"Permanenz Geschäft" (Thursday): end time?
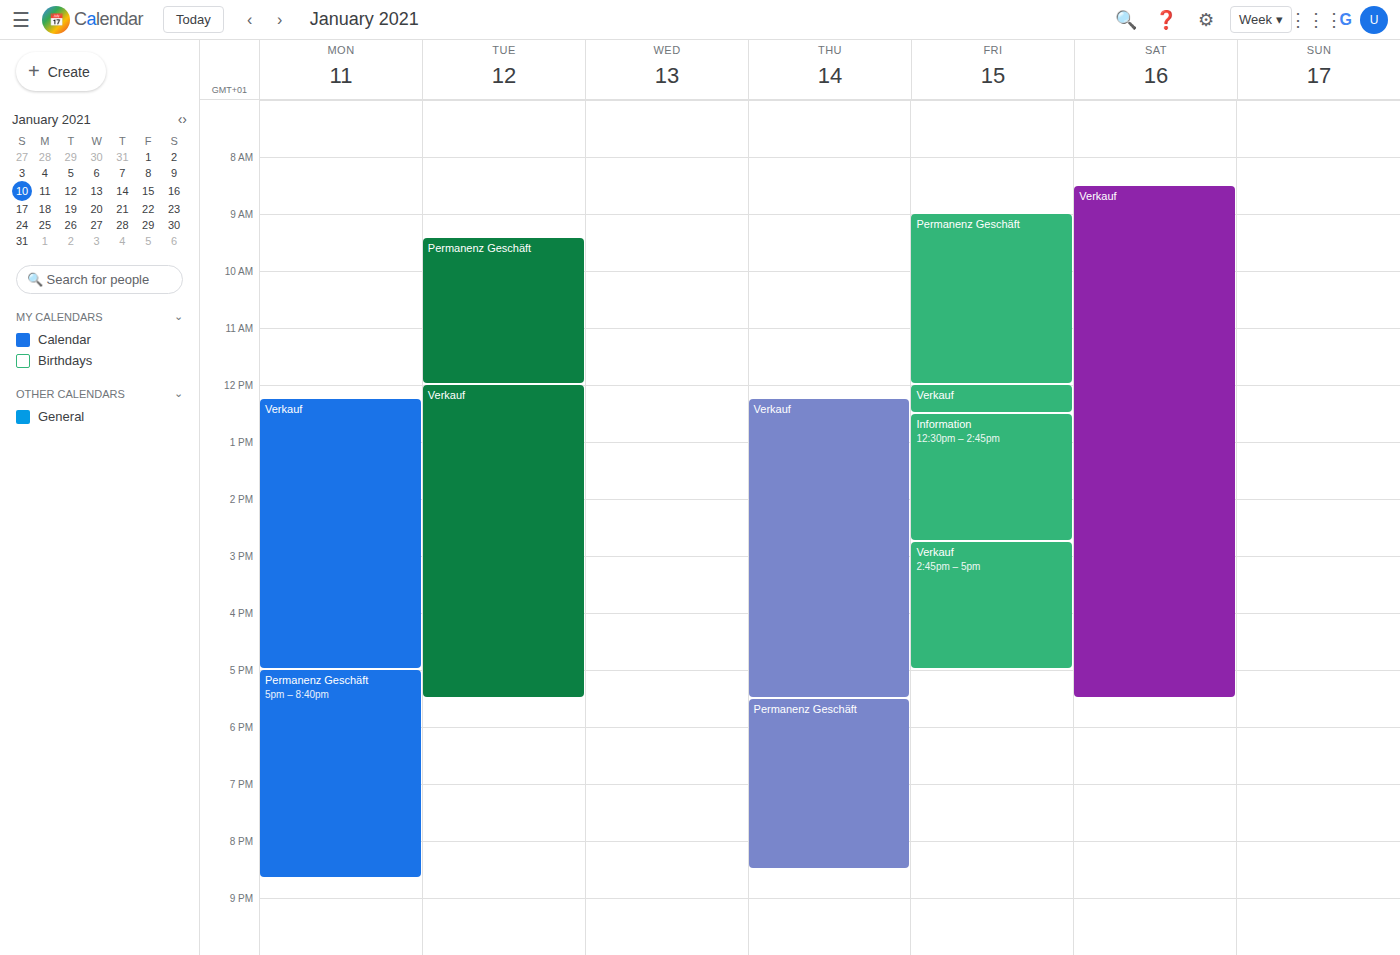
8:30 PM